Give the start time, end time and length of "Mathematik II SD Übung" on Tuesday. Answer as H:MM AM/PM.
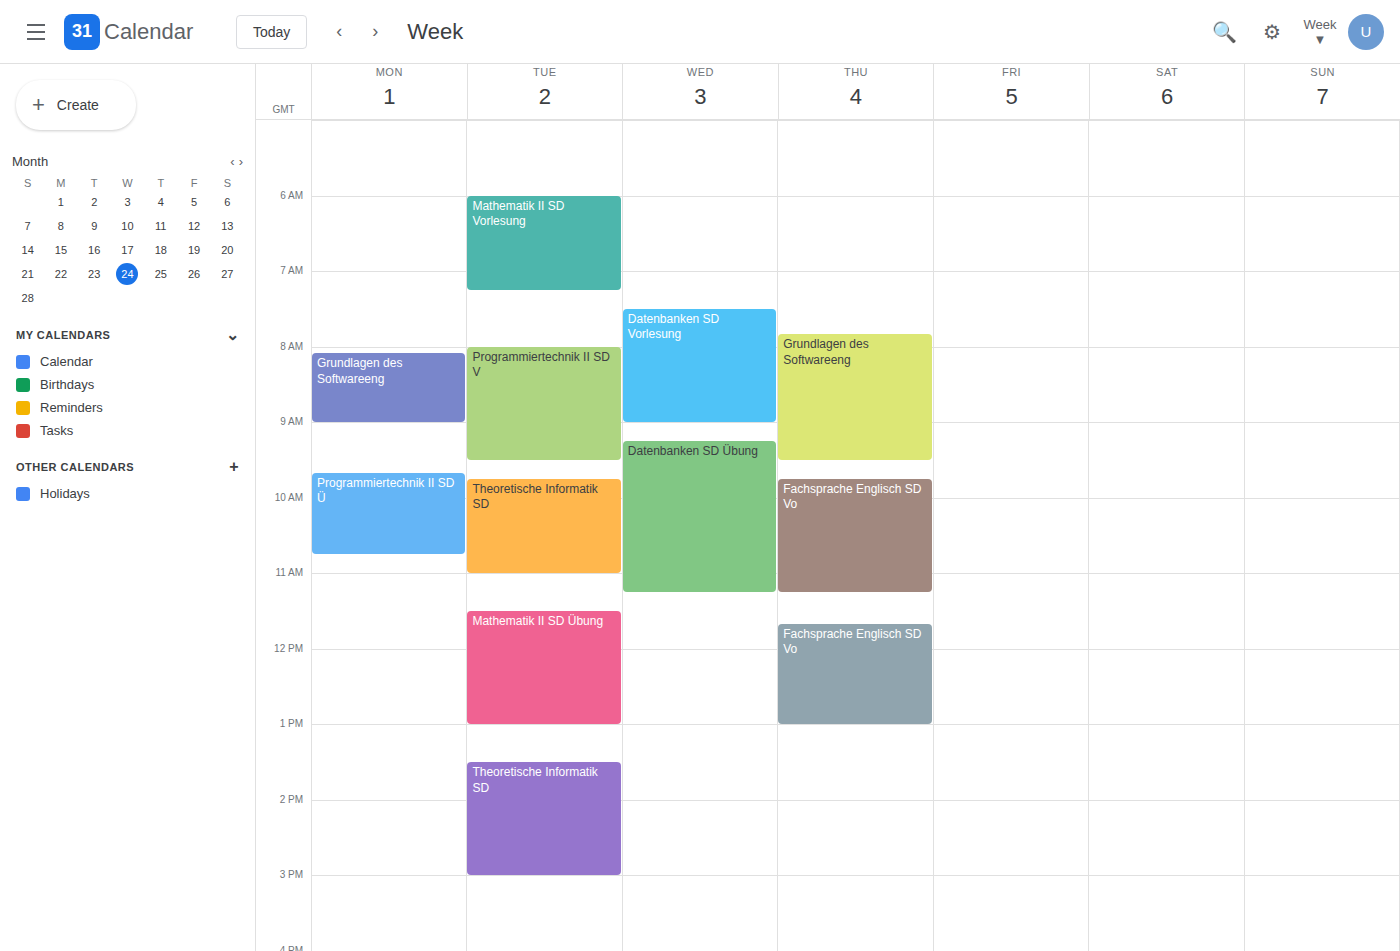
11:30 AM to 1:00 PM, 1 hour 30 minutes